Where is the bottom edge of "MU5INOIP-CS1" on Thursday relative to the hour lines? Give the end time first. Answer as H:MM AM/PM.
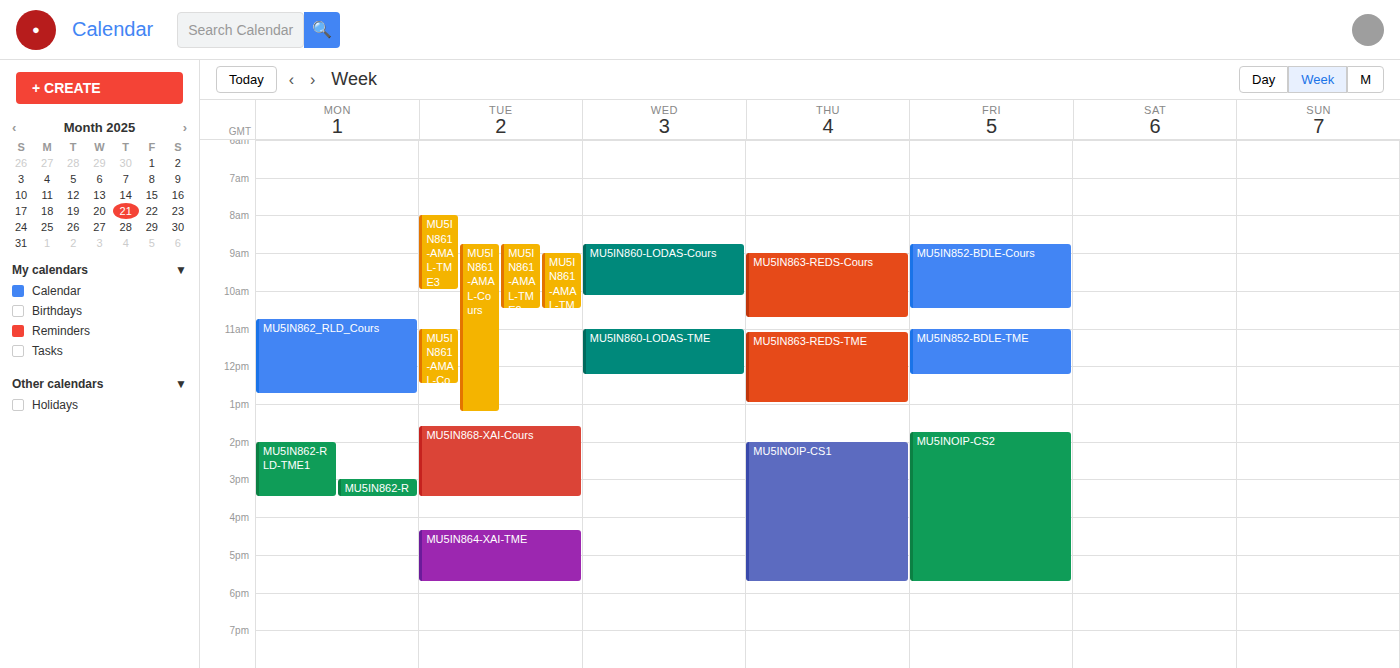
5:45 PM -- neither: three quarters of the way from the 5 PM line to the 6 PM line.